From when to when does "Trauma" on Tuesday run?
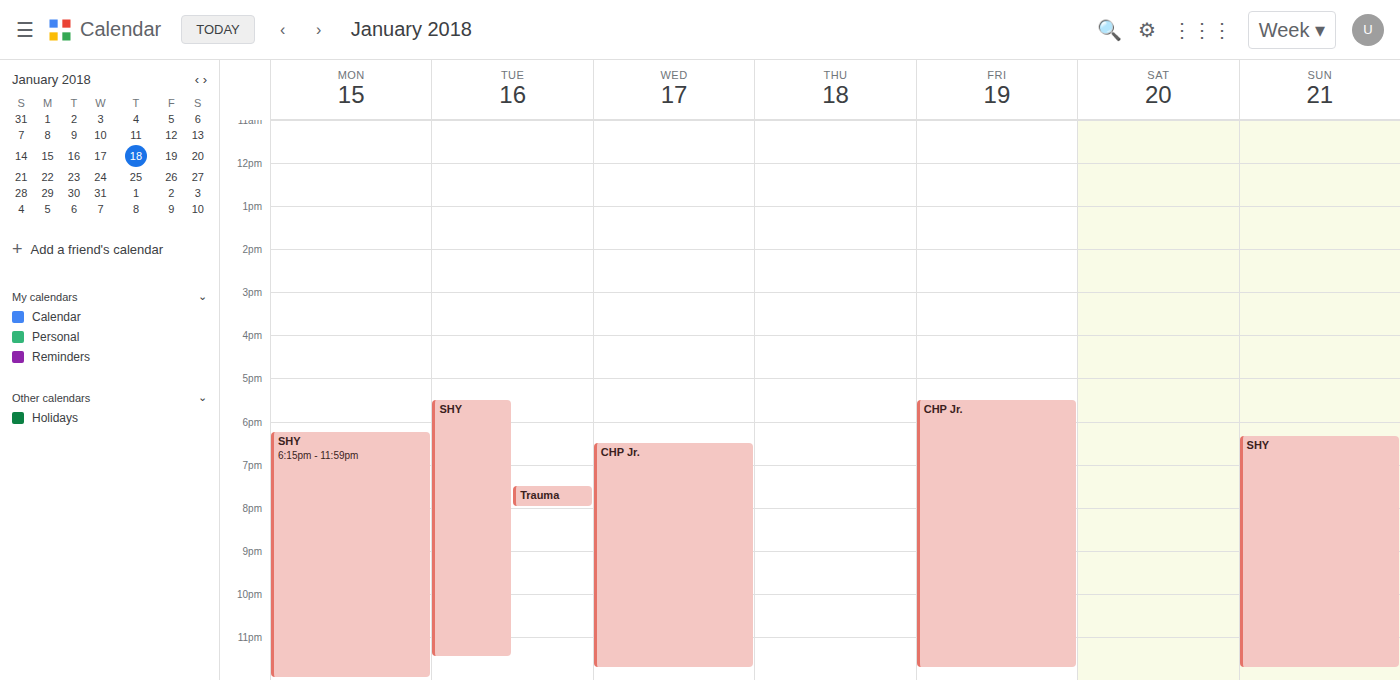
7:30 PM to 8:00 PM